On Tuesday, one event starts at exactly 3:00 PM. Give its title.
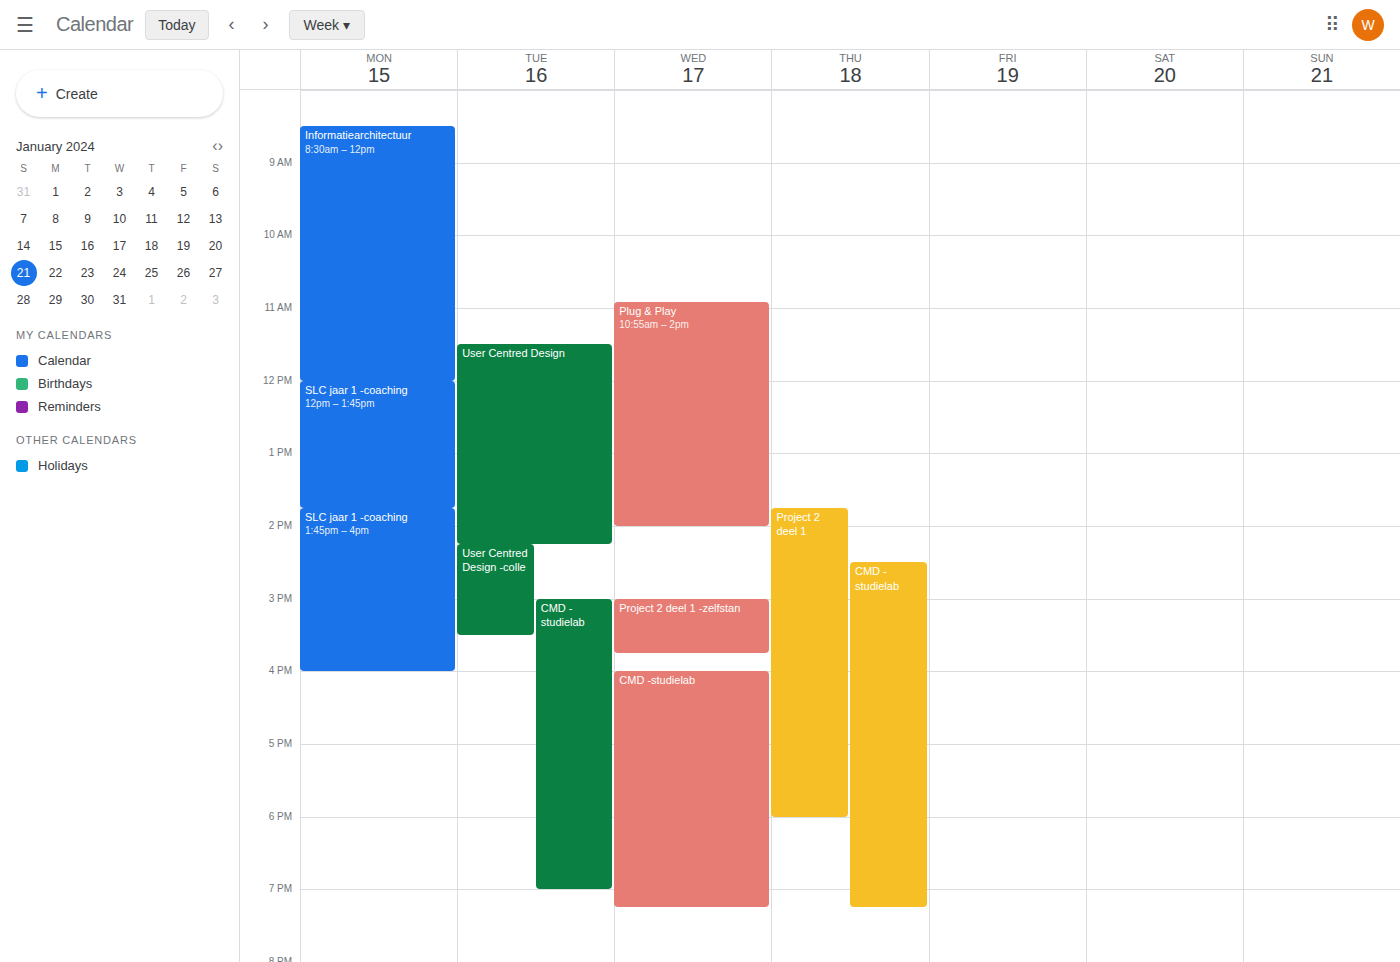
"CMD -studielab"